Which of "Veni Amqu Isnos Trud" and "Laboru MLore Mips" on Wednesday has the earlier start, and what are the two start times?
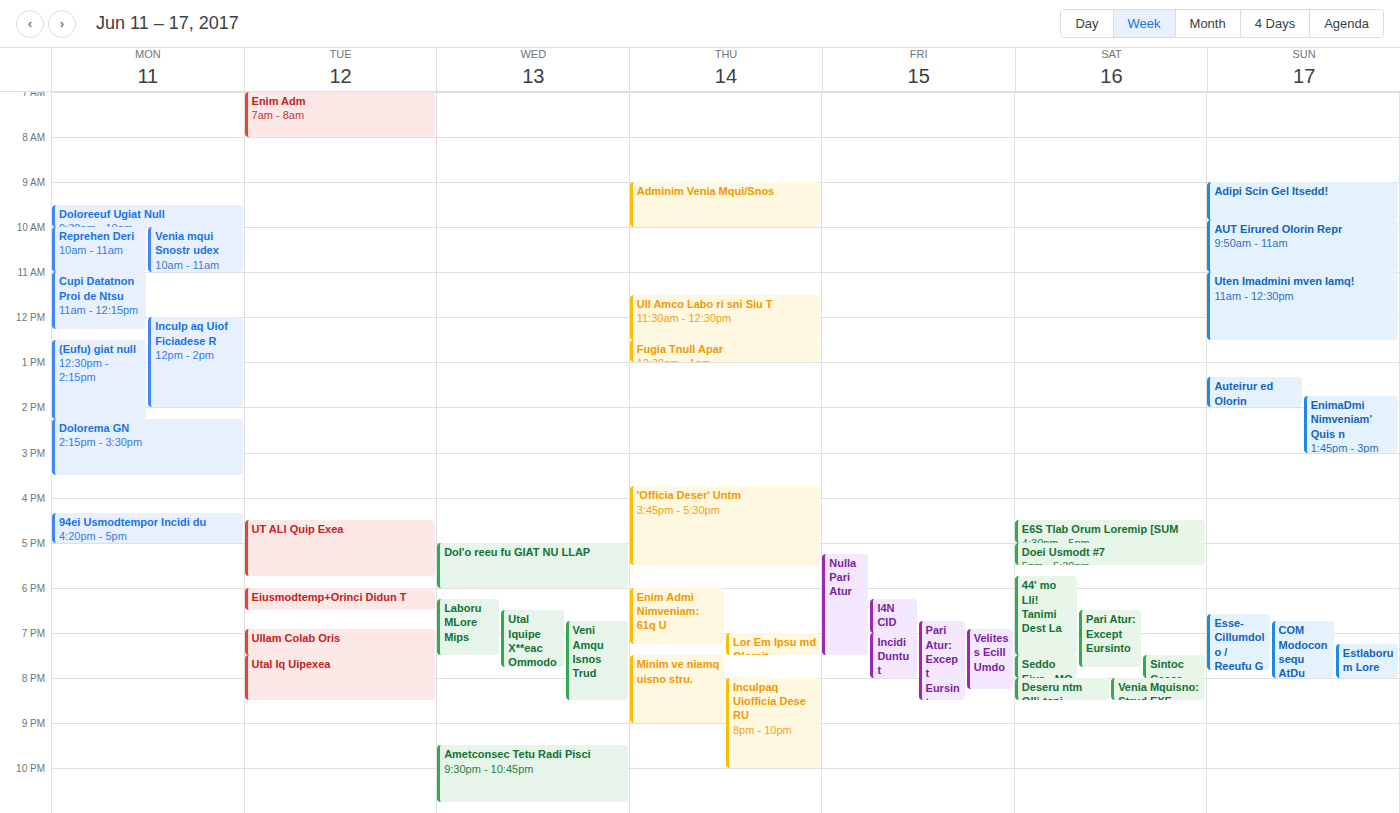
"Laboru MLore Mips" 6:15 PM; "Veni Amqu Isnos Trud" 6:45 PM.